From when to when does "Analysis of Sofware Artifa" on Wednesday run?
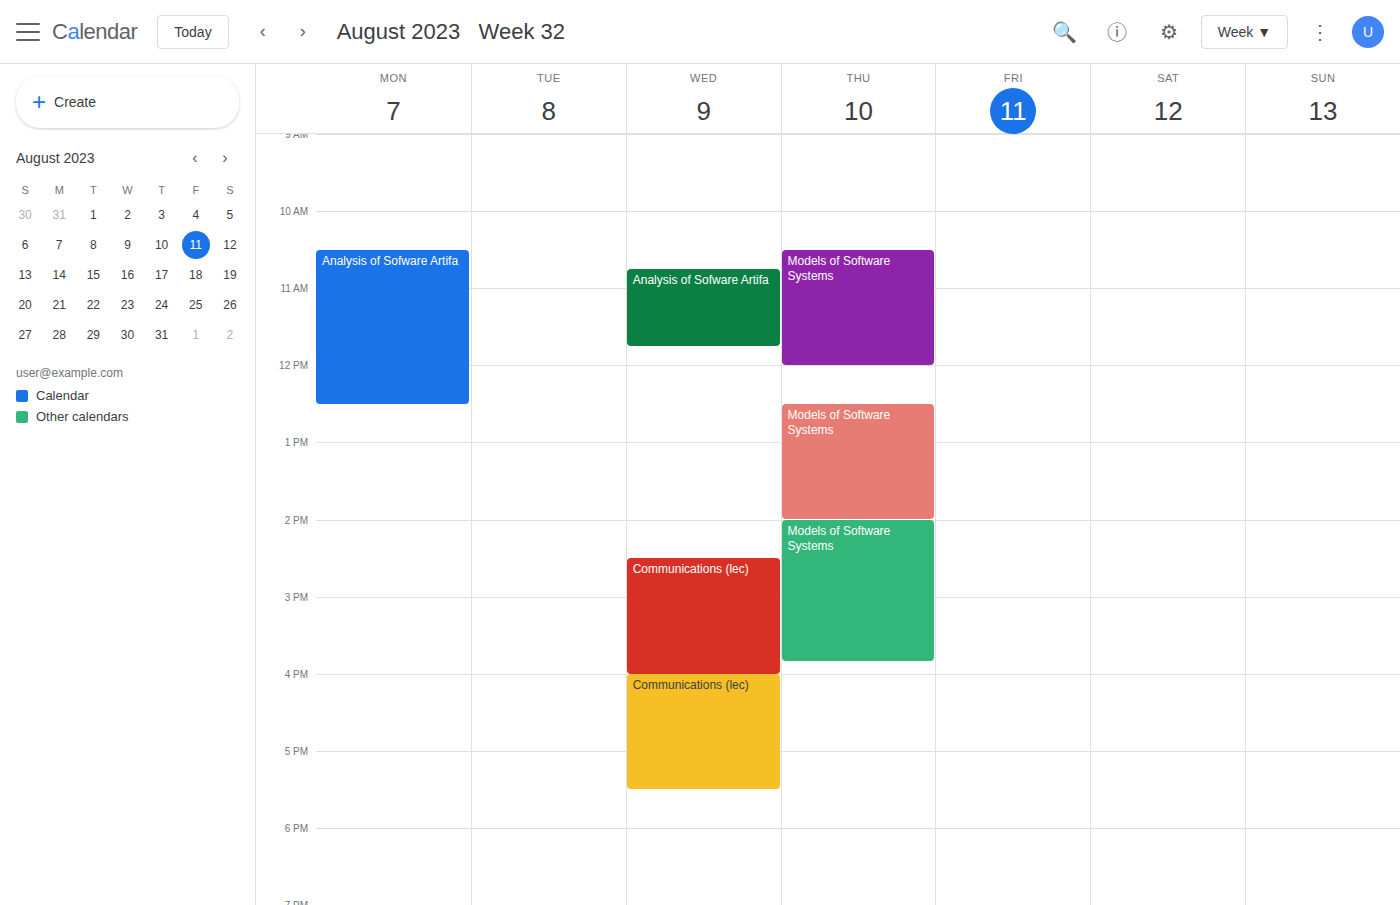
10:45 AM to 11:45 AM